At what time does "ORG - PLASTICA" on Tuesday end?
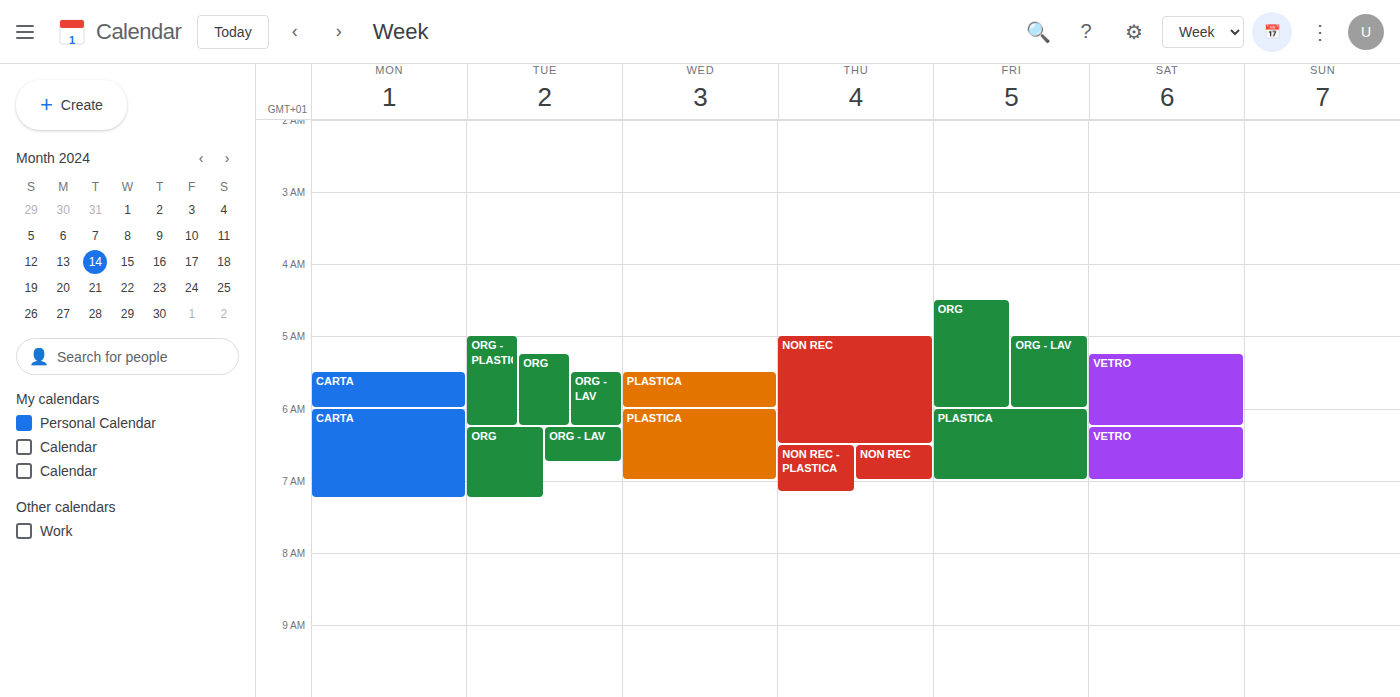
06:15